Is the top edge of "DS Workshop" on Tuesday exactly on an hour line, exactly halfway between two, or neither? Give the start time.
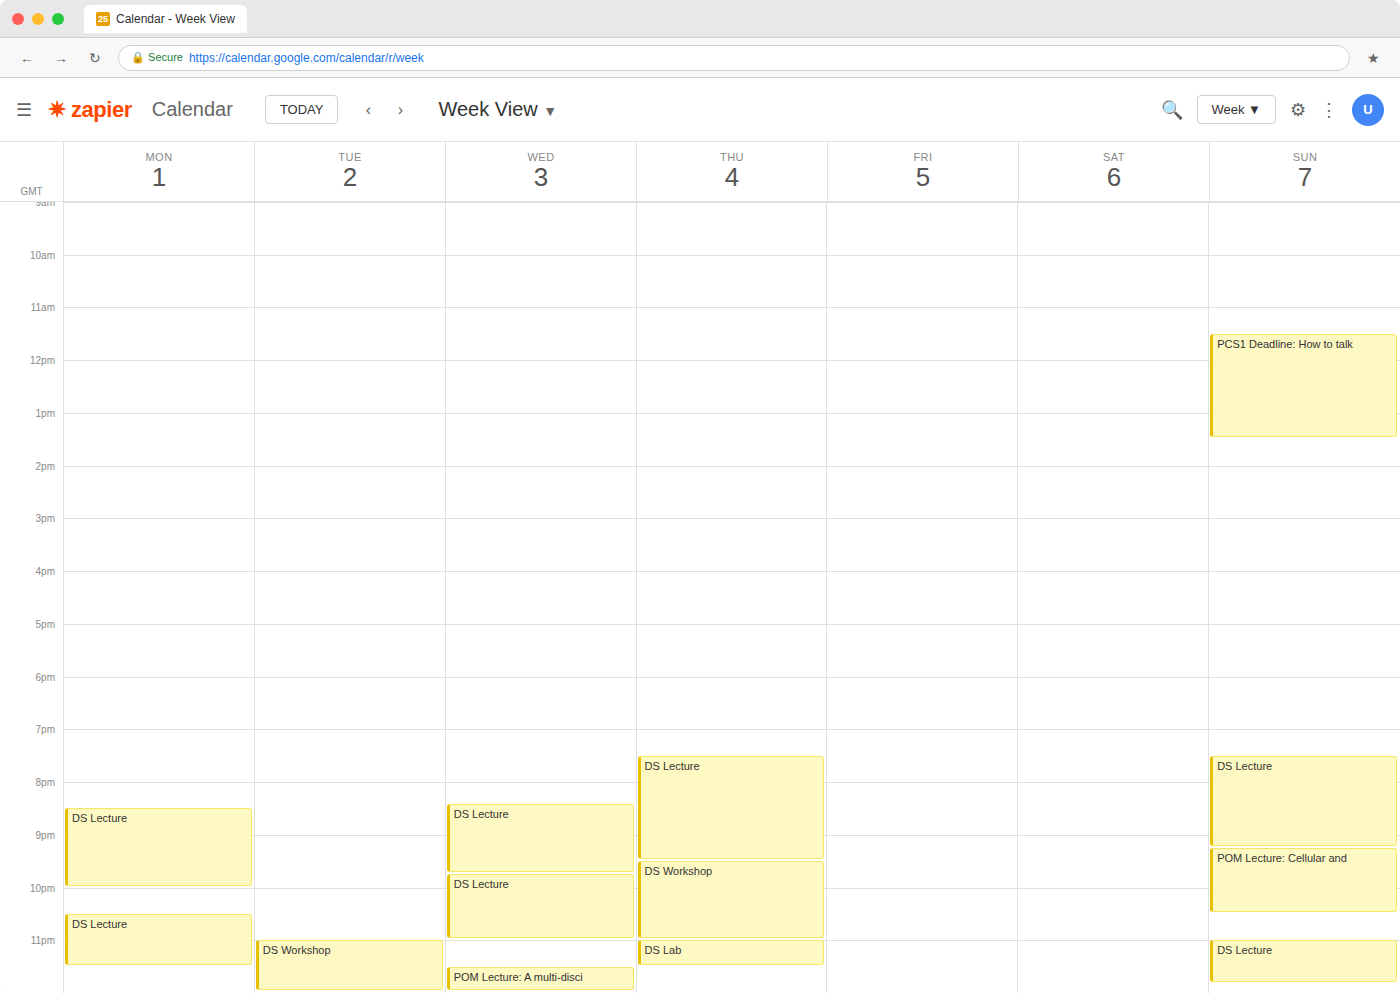
11:00 PM -- exactly on the 11 PM line.